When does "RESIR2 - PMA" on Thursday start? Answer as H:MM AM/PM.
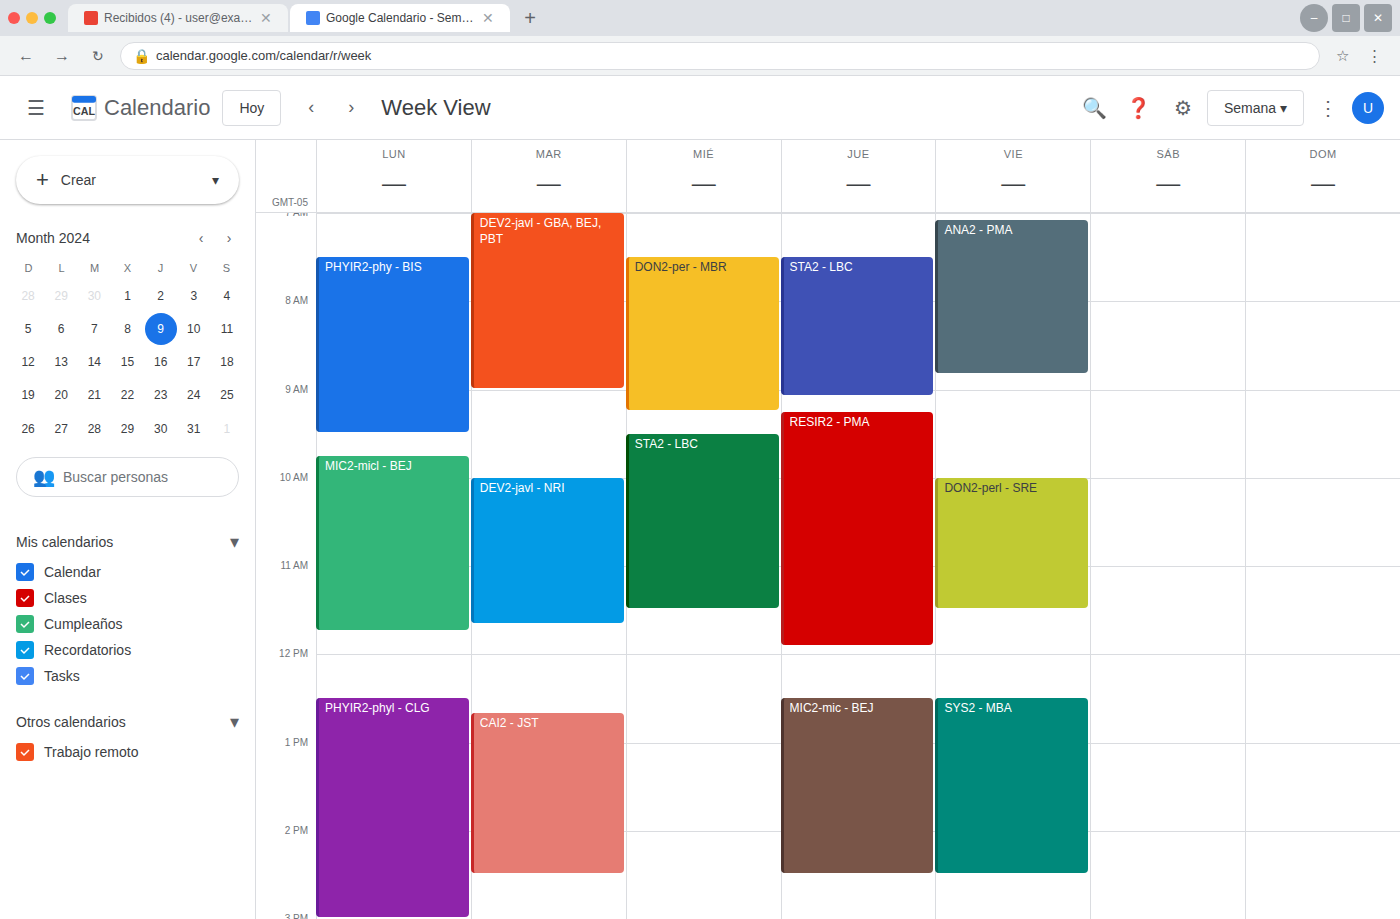
9:15 AM